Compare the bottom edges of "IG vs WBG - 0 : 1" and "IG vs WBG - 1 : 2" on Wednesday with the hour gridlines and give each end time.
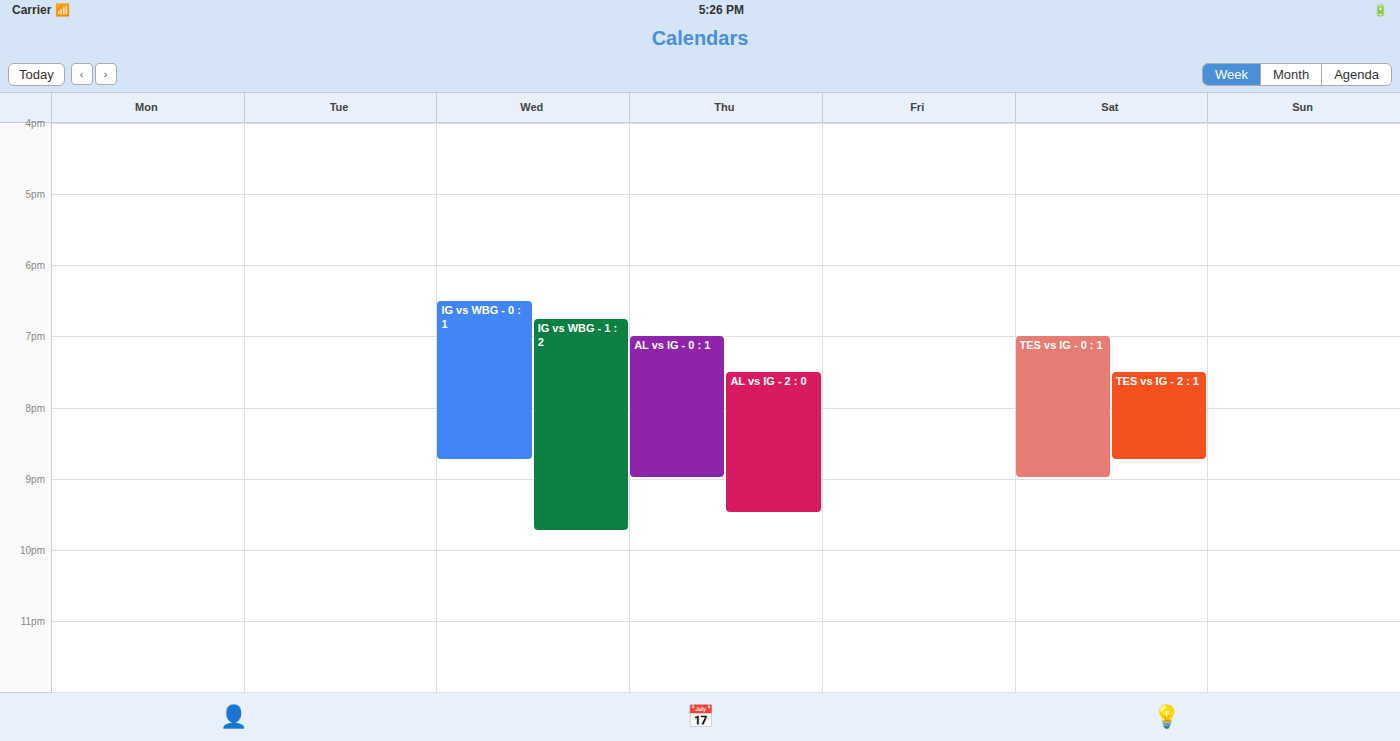
"IG vs WBG - 0 : 1": 8:45 PM, neither: three quarters of the way from the 8 PM line to the 9 PM line. "IG vs WBG - 1 : 2": 9:45 PM, neither: three quarters of the way from the 9 PM line to the 10 PM line.